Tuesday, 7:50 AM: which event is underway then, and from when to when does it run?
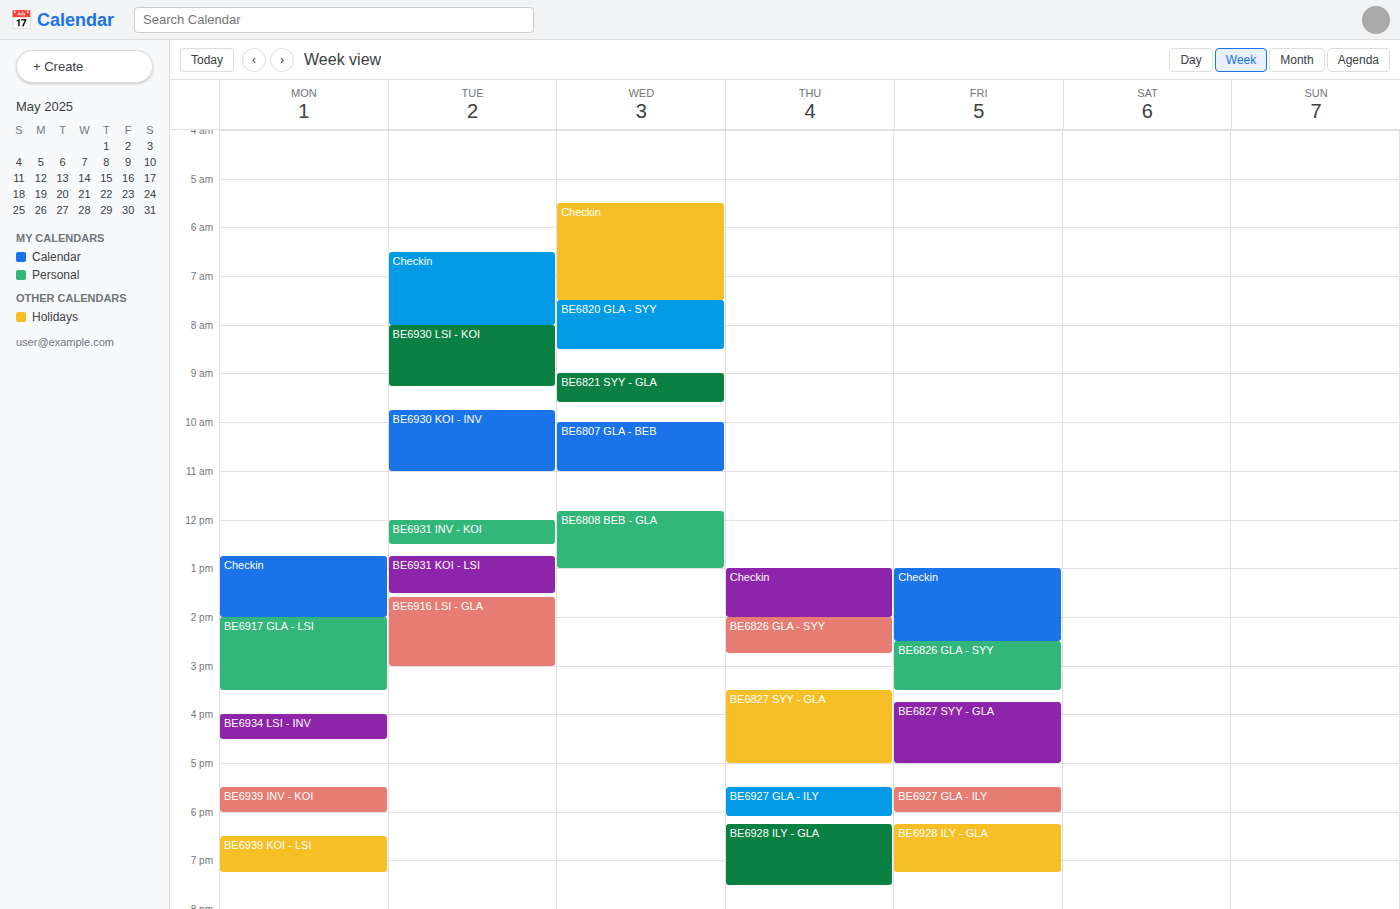
"Checkin", 6:30 AM to 8:00 AM